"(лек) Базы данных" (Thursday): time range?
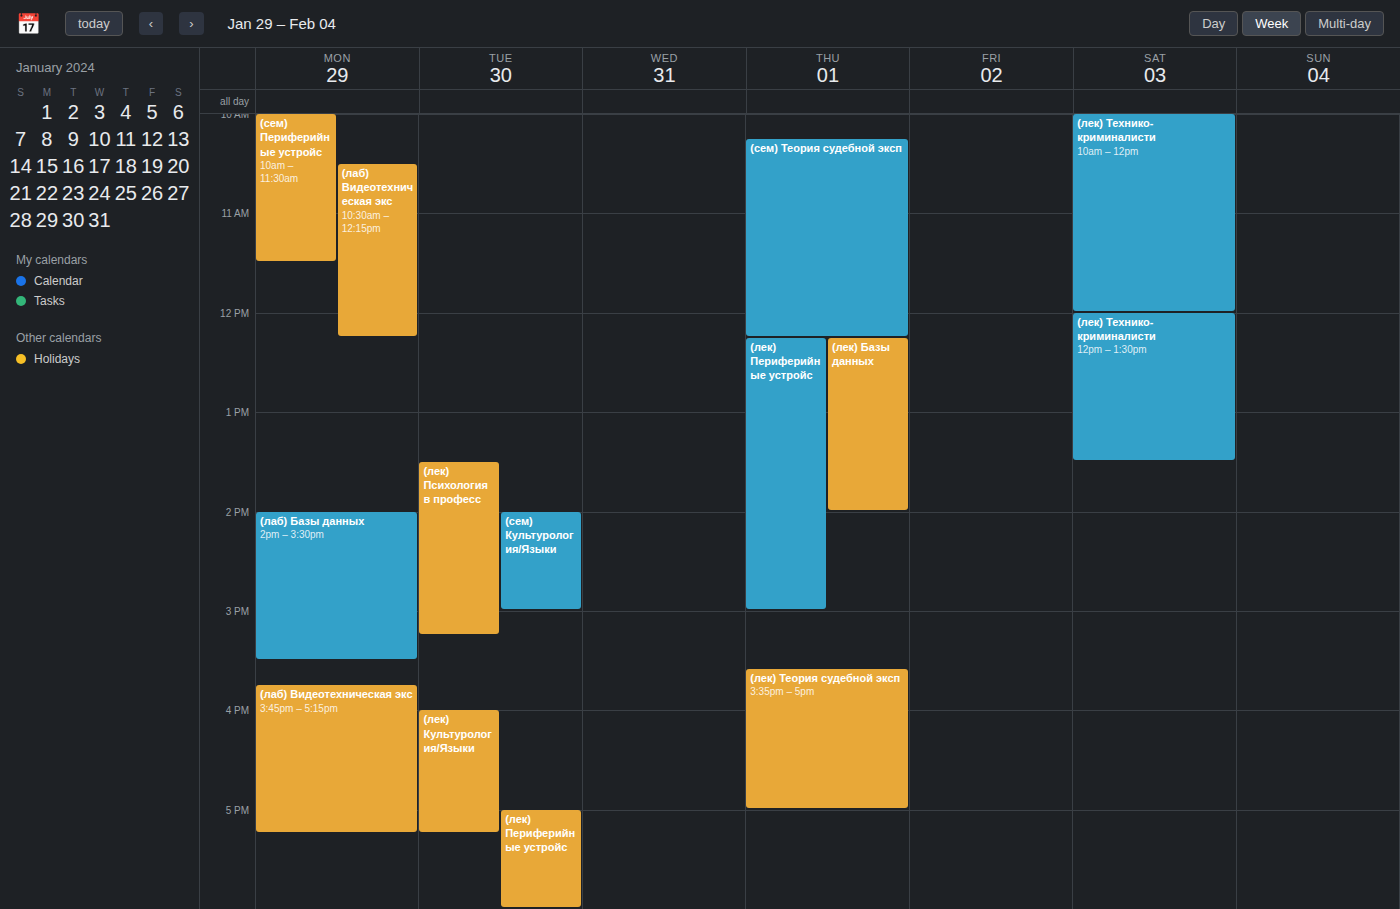
12:15 to 14:00